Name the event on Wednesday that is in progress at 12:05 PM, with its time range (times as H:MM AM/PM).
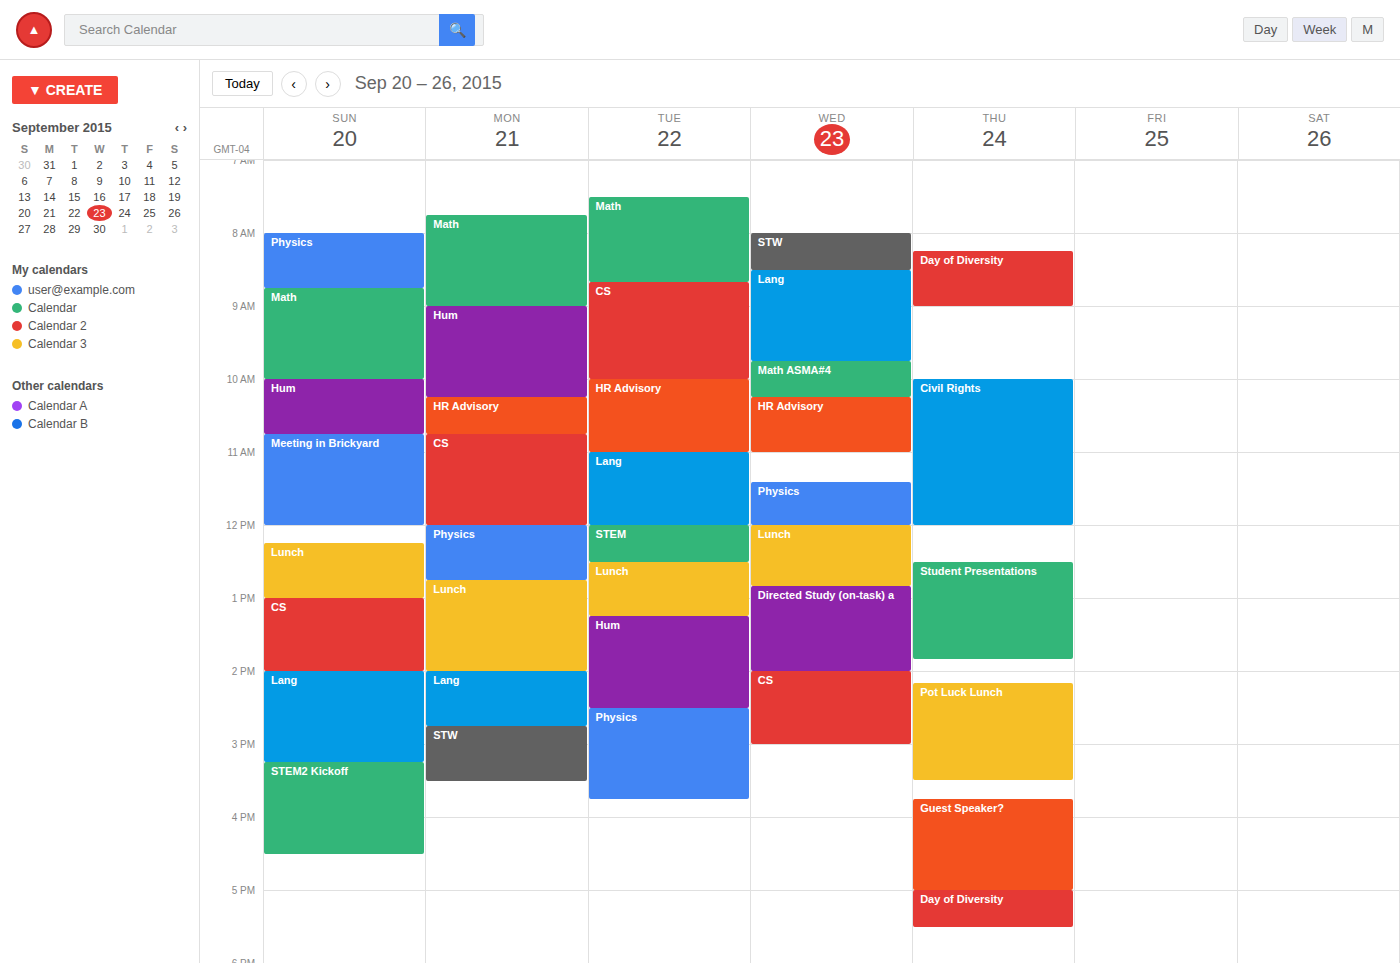
"Lunch", 12:00 PM to 12:50 PM